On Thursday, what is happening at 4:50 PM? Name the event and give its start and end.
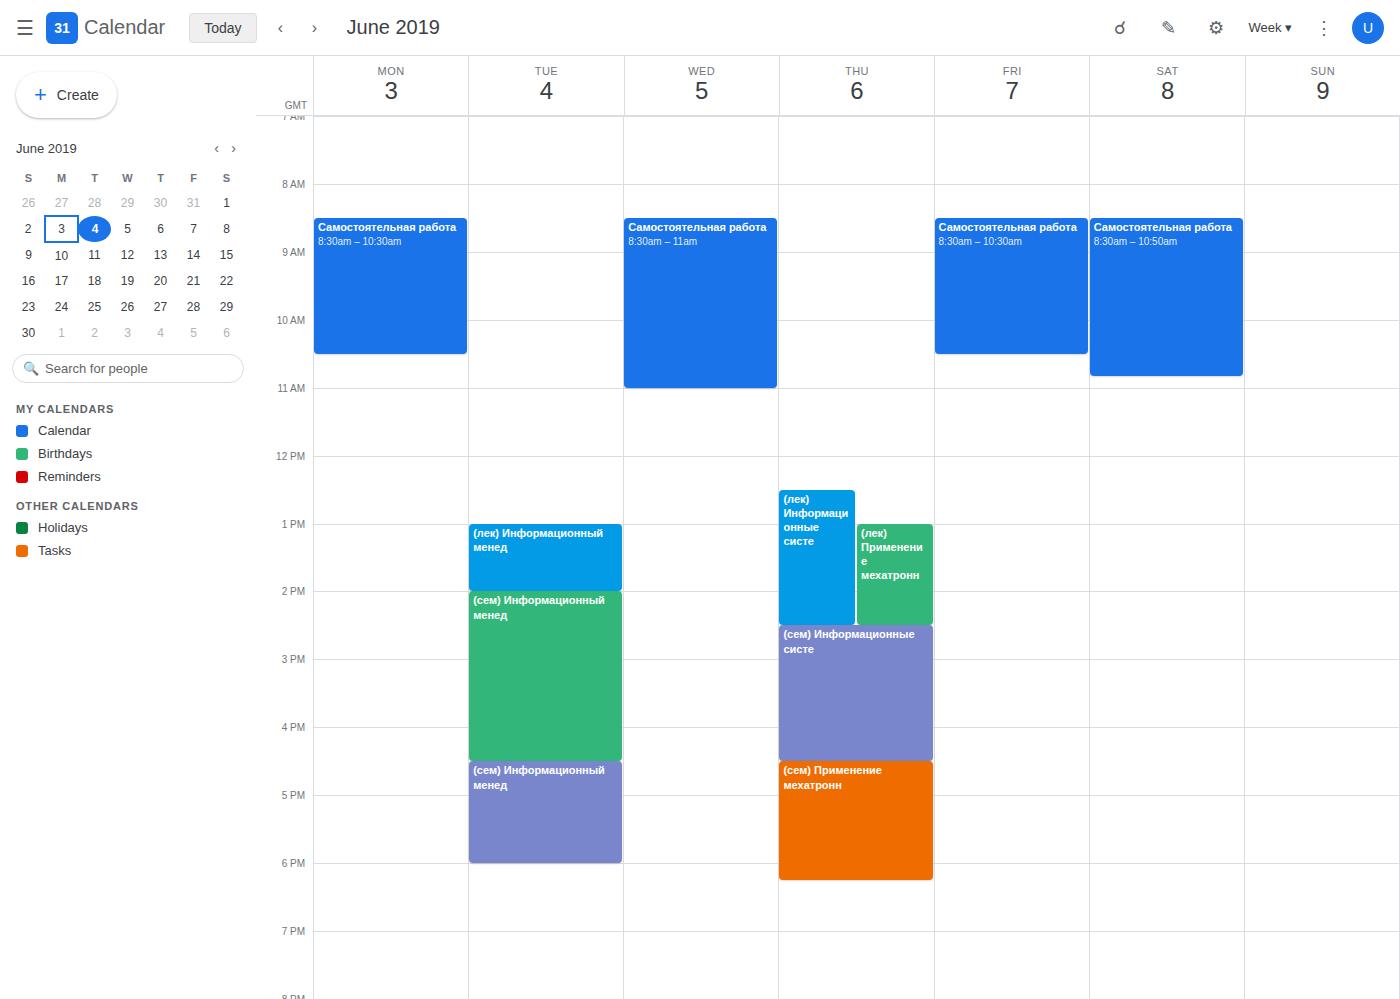
"(сем) Применение мехатронн", 4:30 PM to 6:15 PM